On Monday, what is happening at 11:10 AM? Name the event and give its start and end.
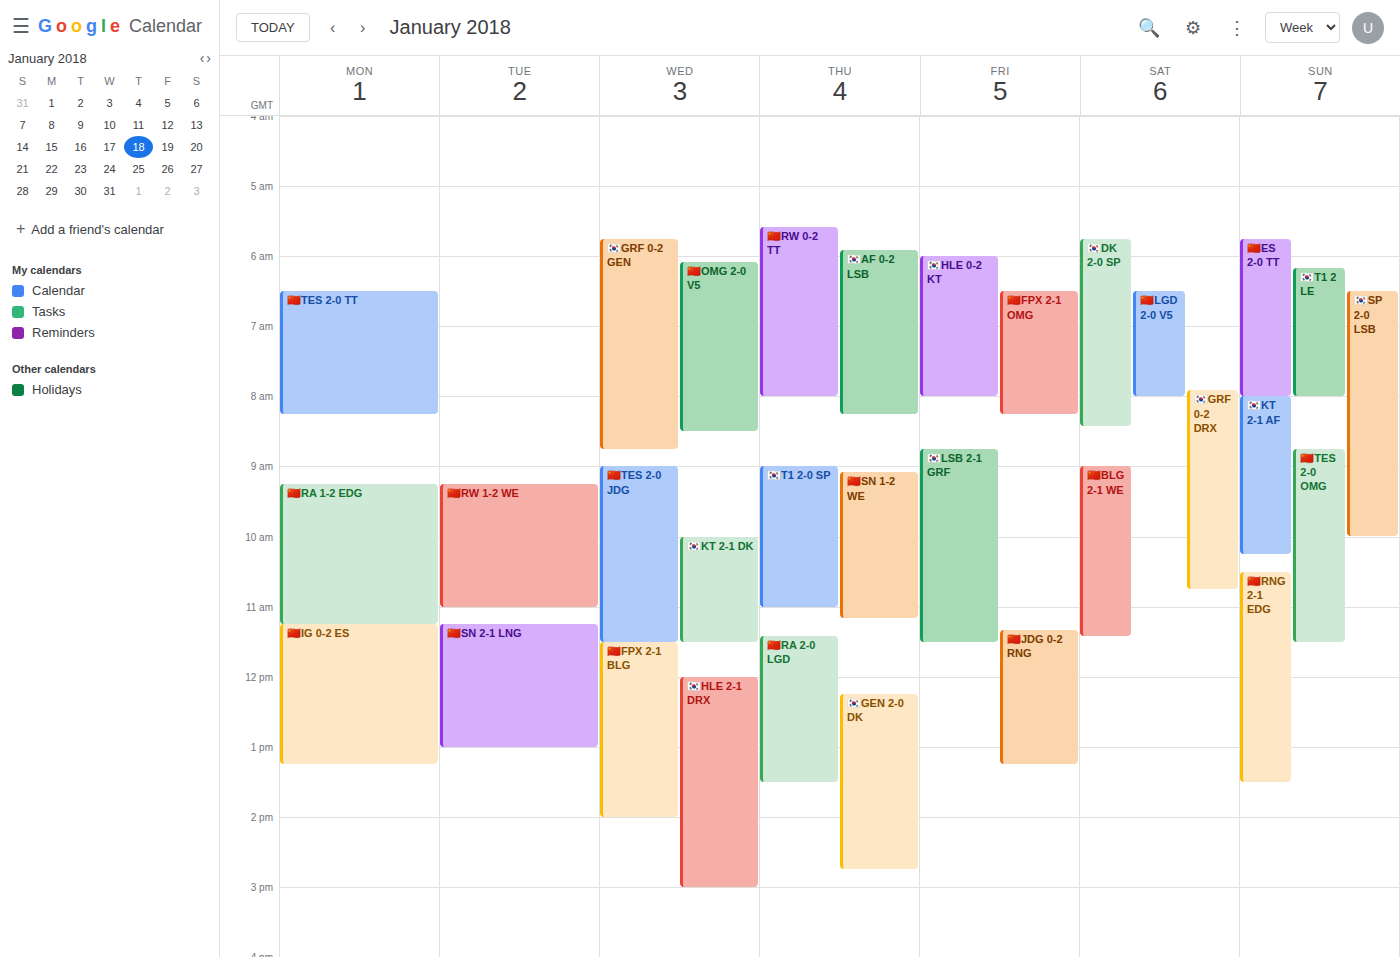
"🇨🇳RA 1-2 EDG", 9:15 AM to 11:15 AM